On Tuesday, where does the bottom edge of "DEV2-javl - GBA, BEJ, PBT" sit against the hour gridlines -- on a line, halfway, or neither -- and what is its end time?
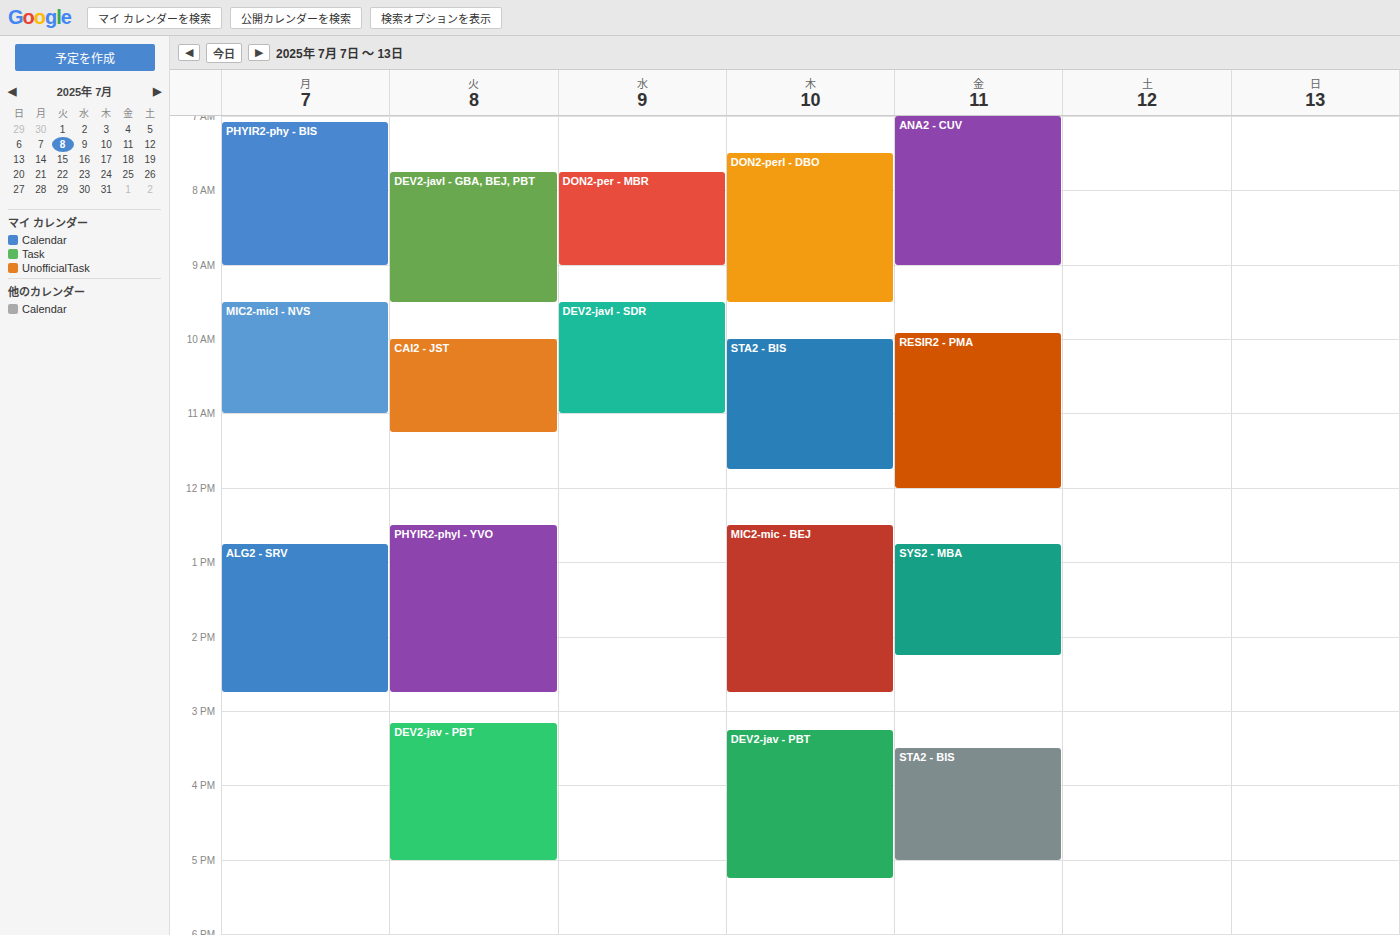
9:30 AM -- halfway between the 9 AM and 10 AM lines.